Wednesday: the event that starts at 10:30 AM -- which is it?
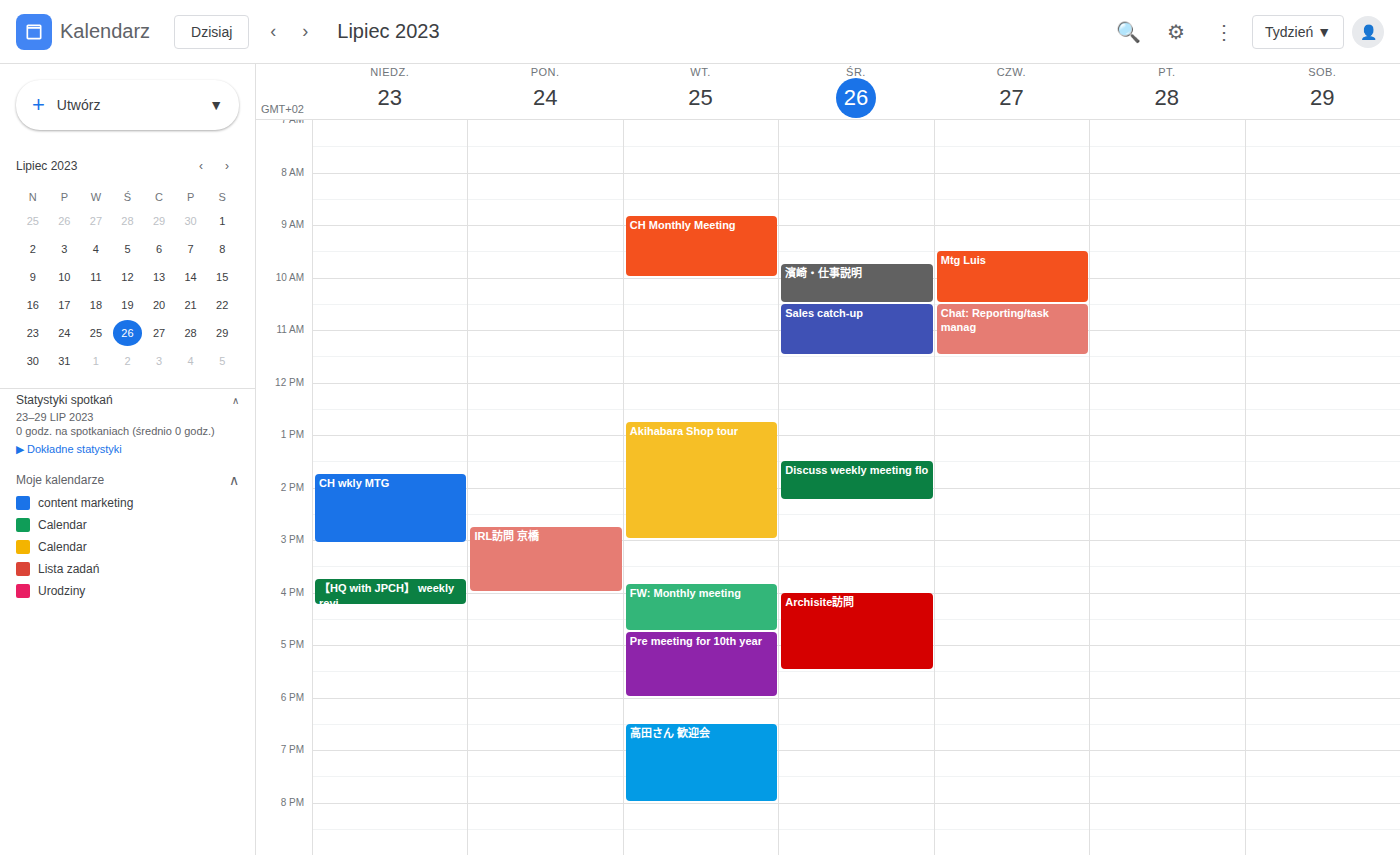
"Sales catch-up"